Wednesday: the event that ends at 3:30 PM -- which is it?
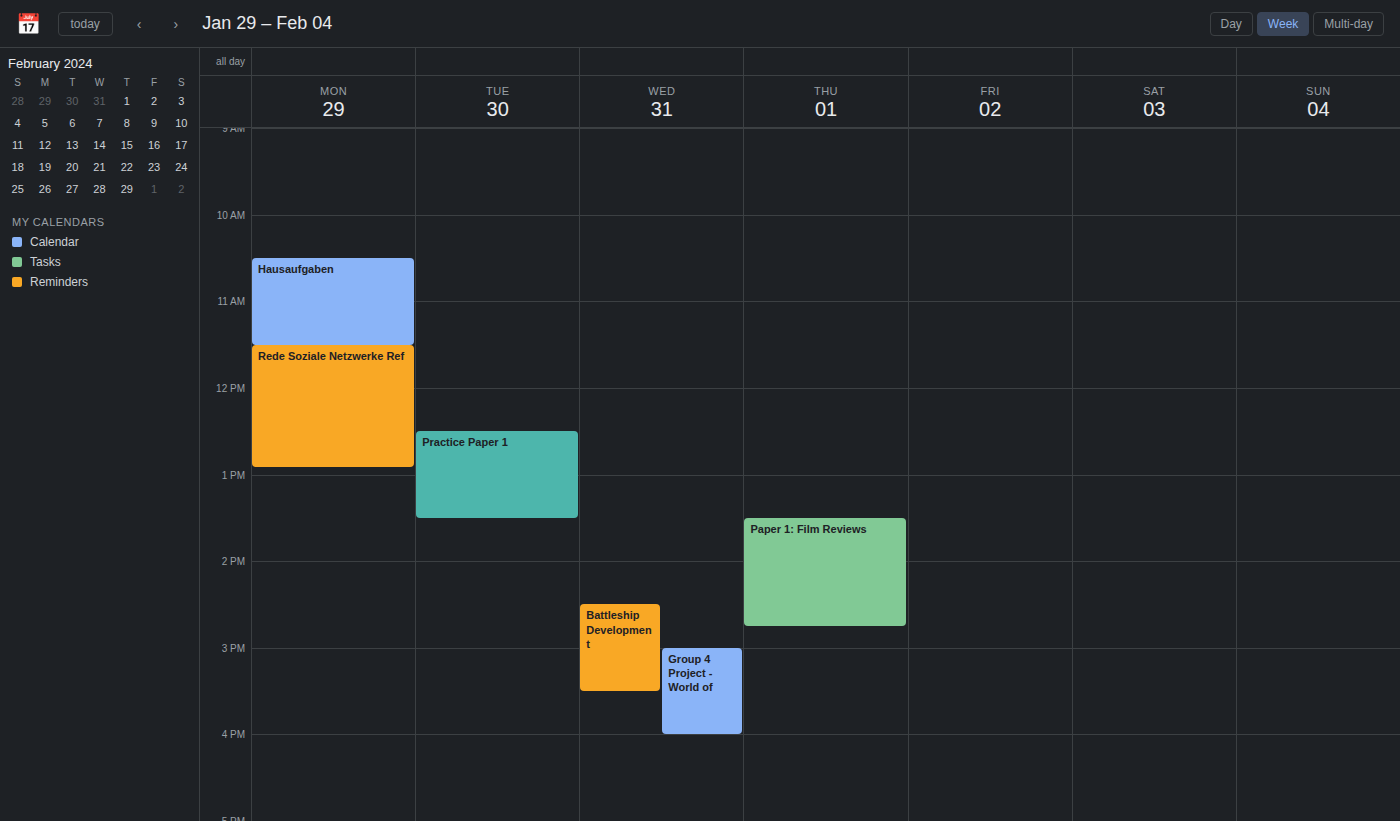
"Battleship Development"